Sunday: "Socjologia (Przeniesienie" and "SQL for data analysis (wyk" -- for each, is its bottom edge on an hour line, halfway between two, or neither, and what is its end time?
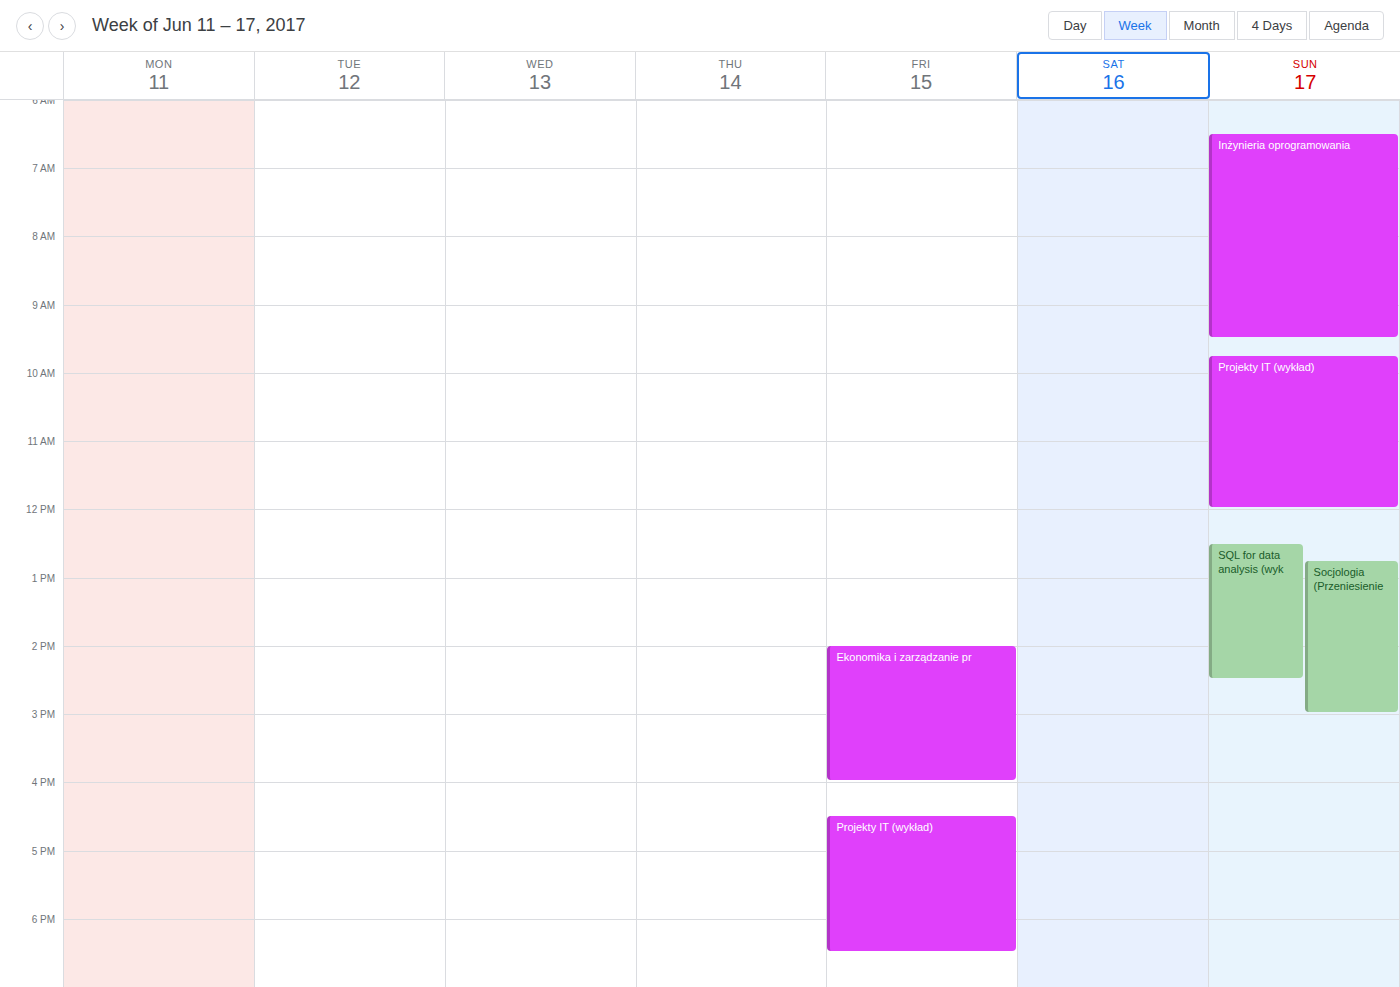
"Socjologia (Przeniesienie": 3:00 PM, exactly on the 3 PM line. "SQL for data analysis (wyk": 2:30 PM, halfway between the 2 PM and 3 PM lines.